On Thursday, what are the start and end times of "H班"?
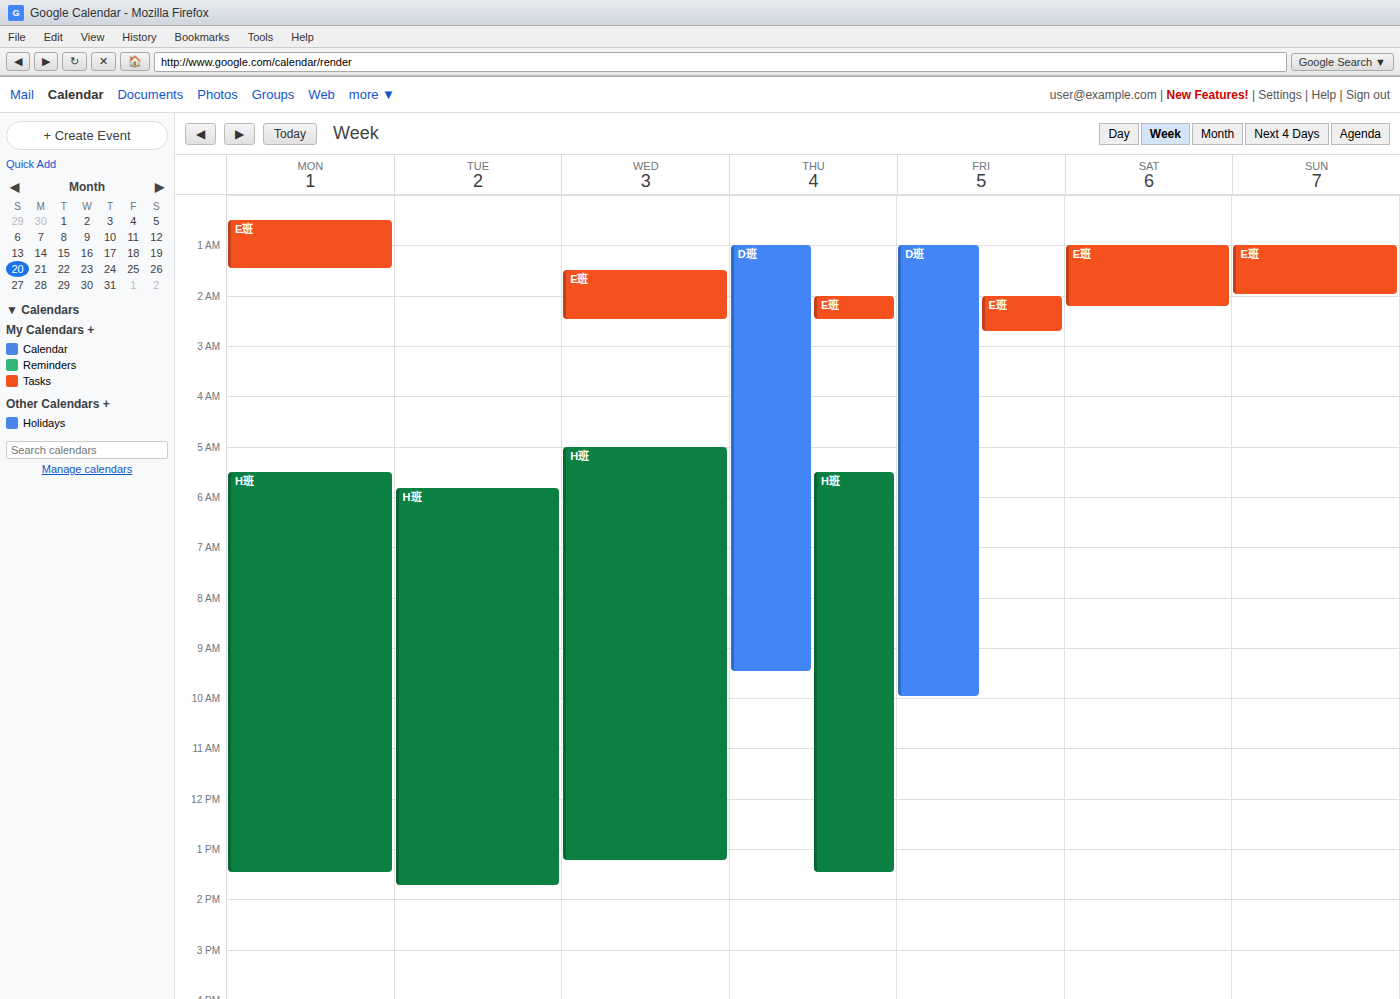
5:30 AM to 1:30 PM